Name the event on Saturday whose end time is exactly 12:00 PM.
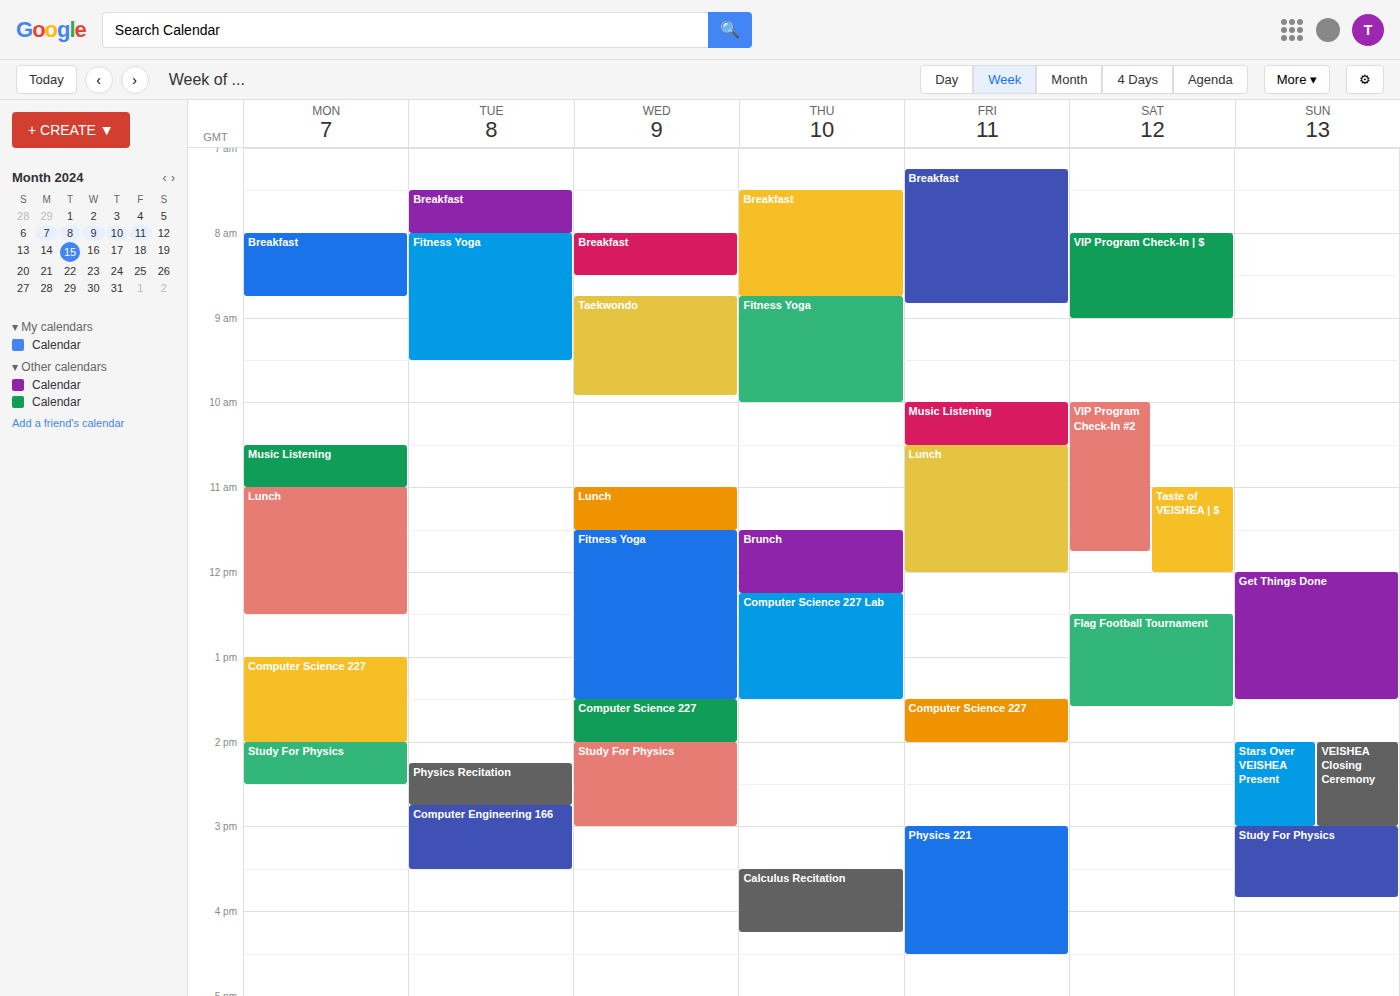
"Taste of VEISHEA | $"